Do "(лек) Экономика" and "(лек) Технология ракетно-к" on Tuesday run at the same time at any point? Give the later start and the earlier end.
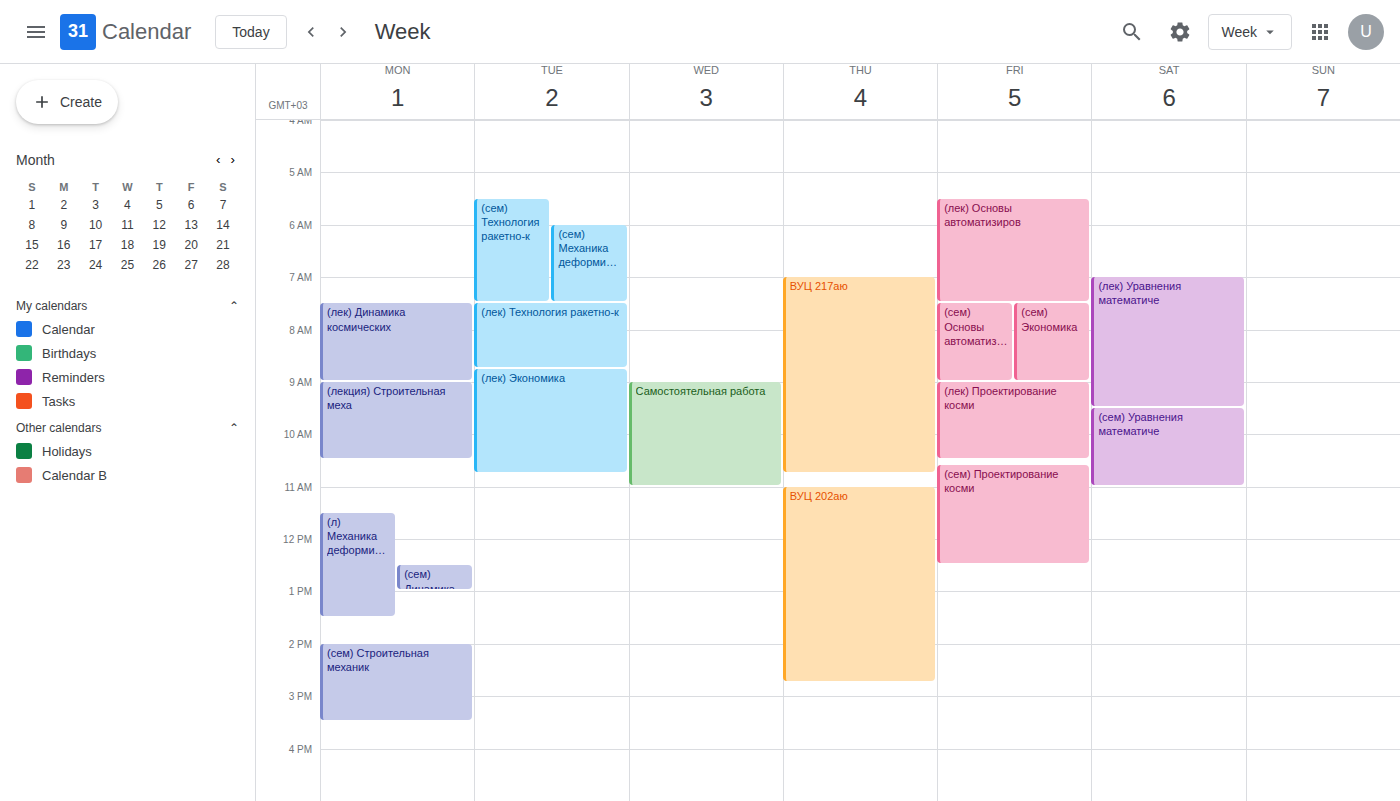
"(лек) Технология ракетно-к" ends at 8:45 AM, exactly when "(лек) Экономика" starts -- they touch but do not overlap.